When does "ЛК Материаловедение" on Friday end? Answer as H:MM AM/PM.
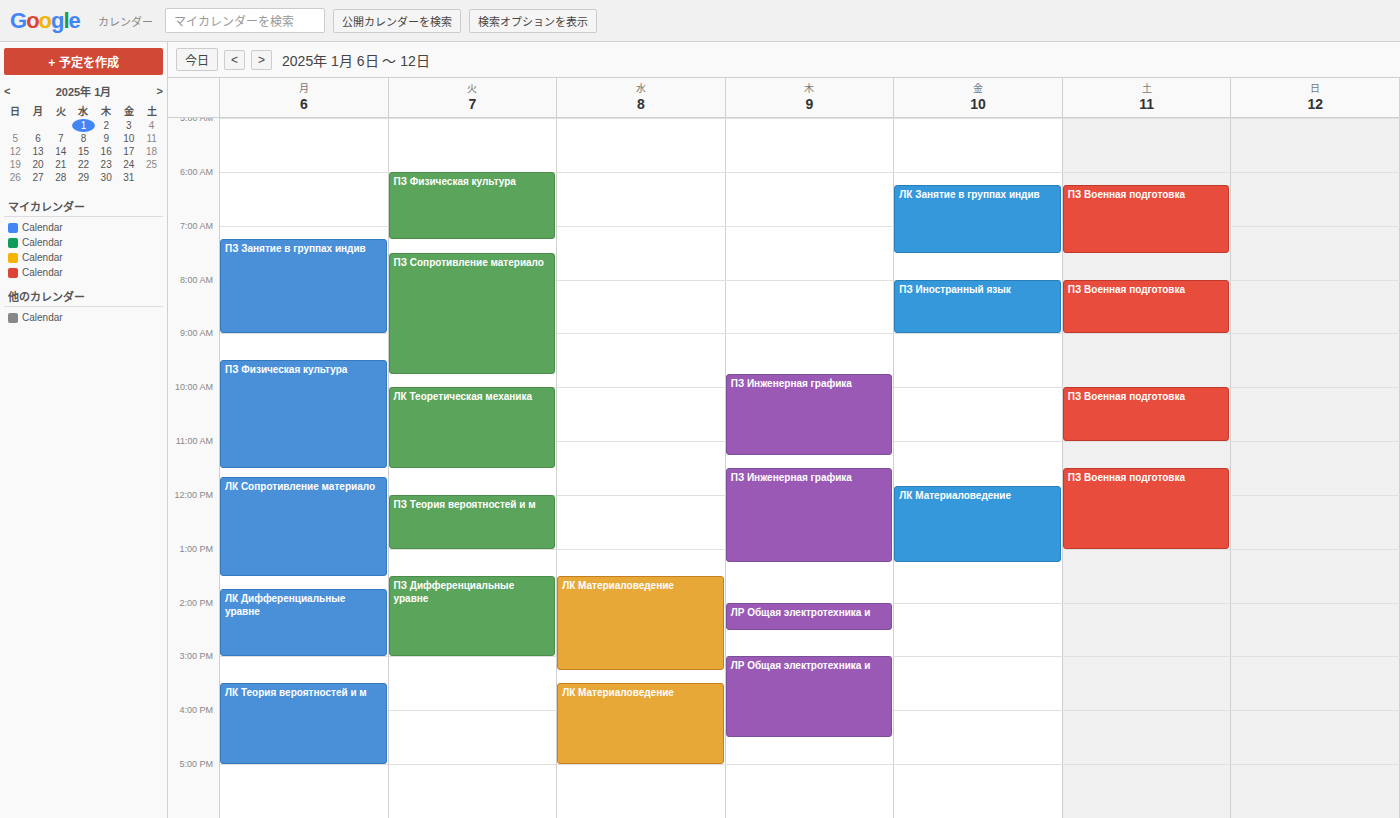
1:15 PM